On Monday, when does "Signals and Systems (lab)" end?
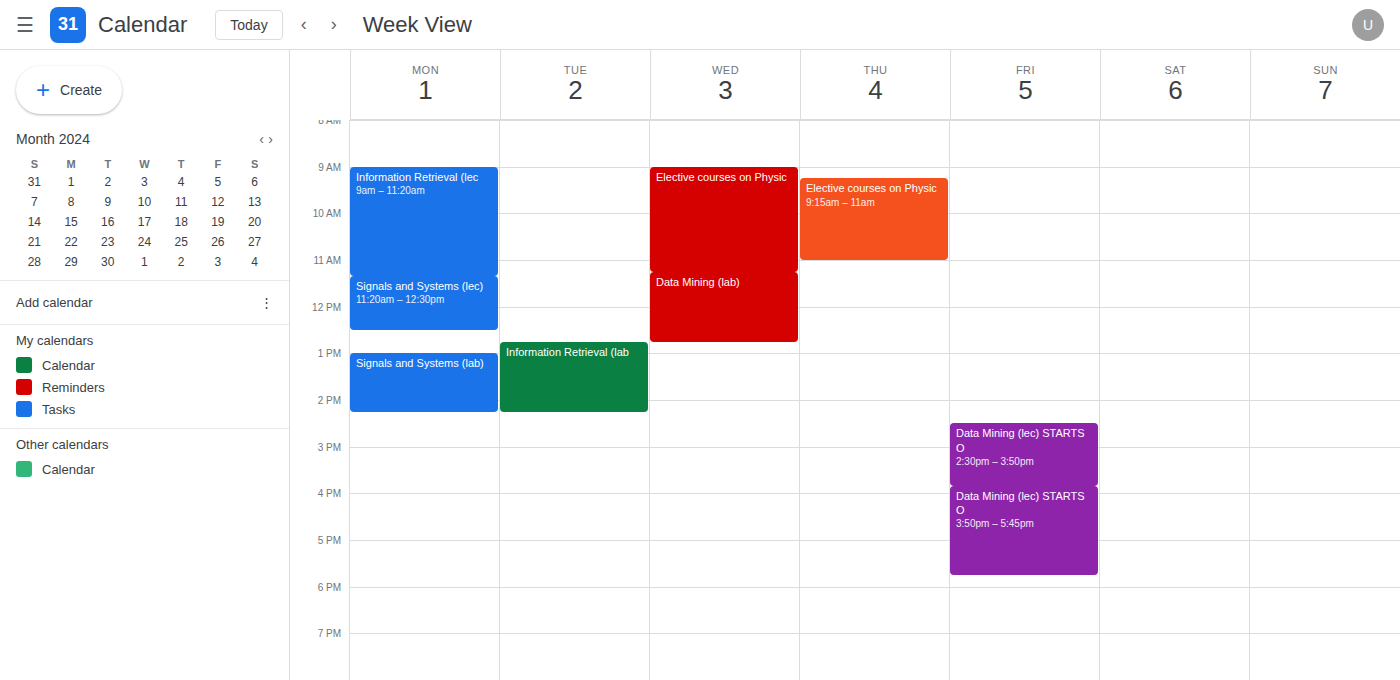
2:15 PM